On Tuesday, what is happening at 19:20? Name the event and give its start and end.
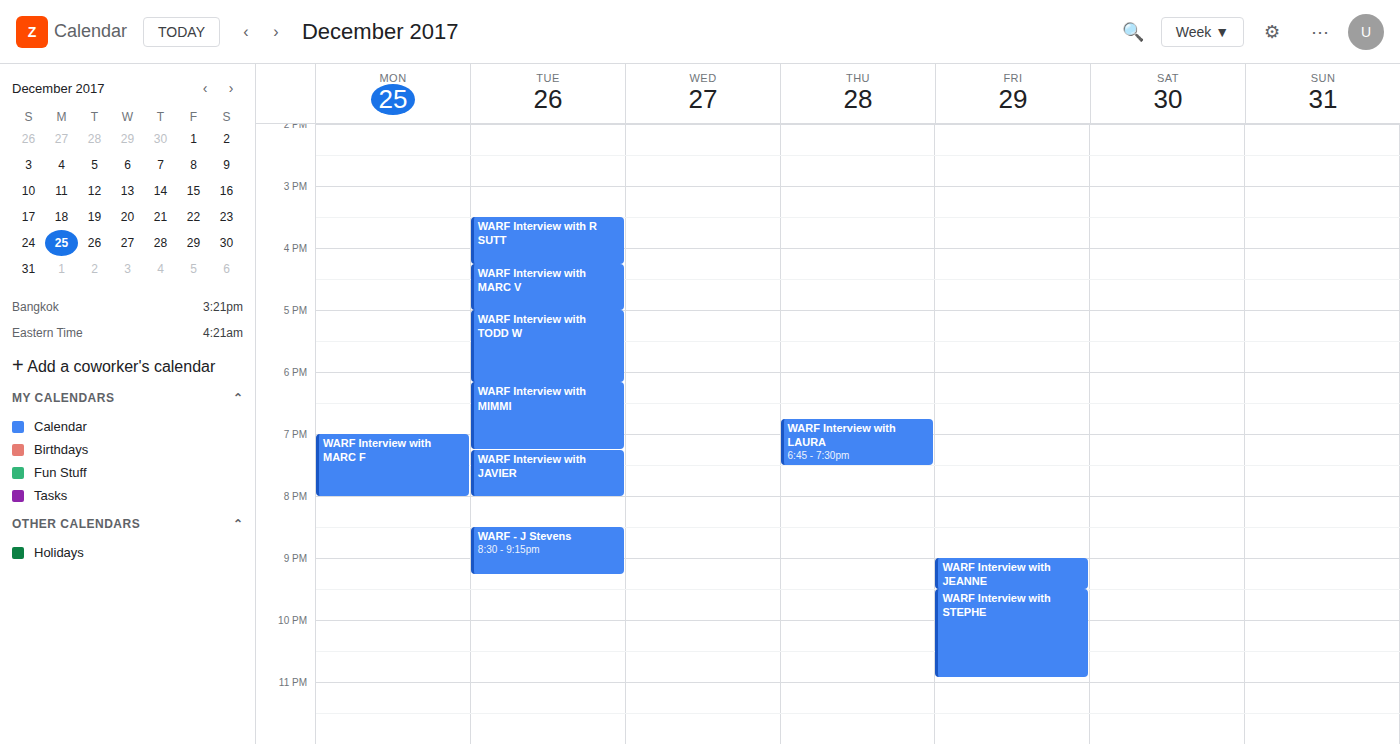
"WARF Interview with JAVIER", 19:15 to 20:00